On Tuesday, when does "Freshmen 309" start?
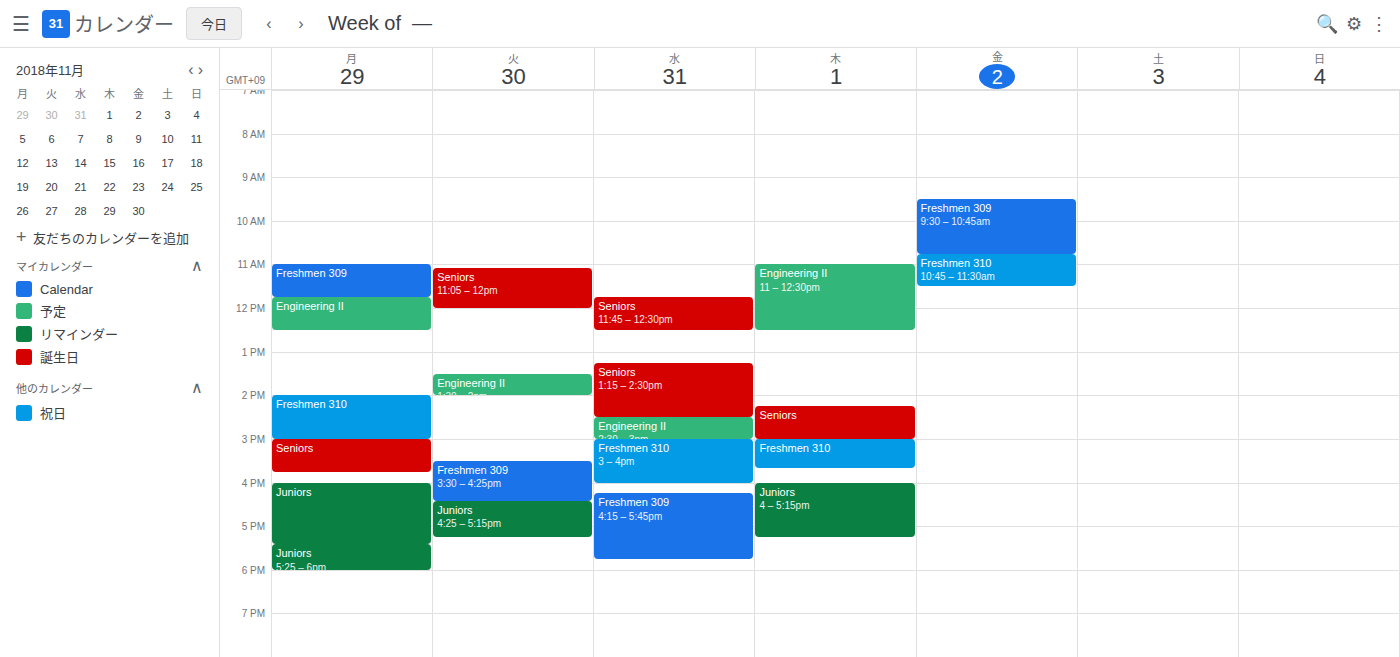
3:30 PM